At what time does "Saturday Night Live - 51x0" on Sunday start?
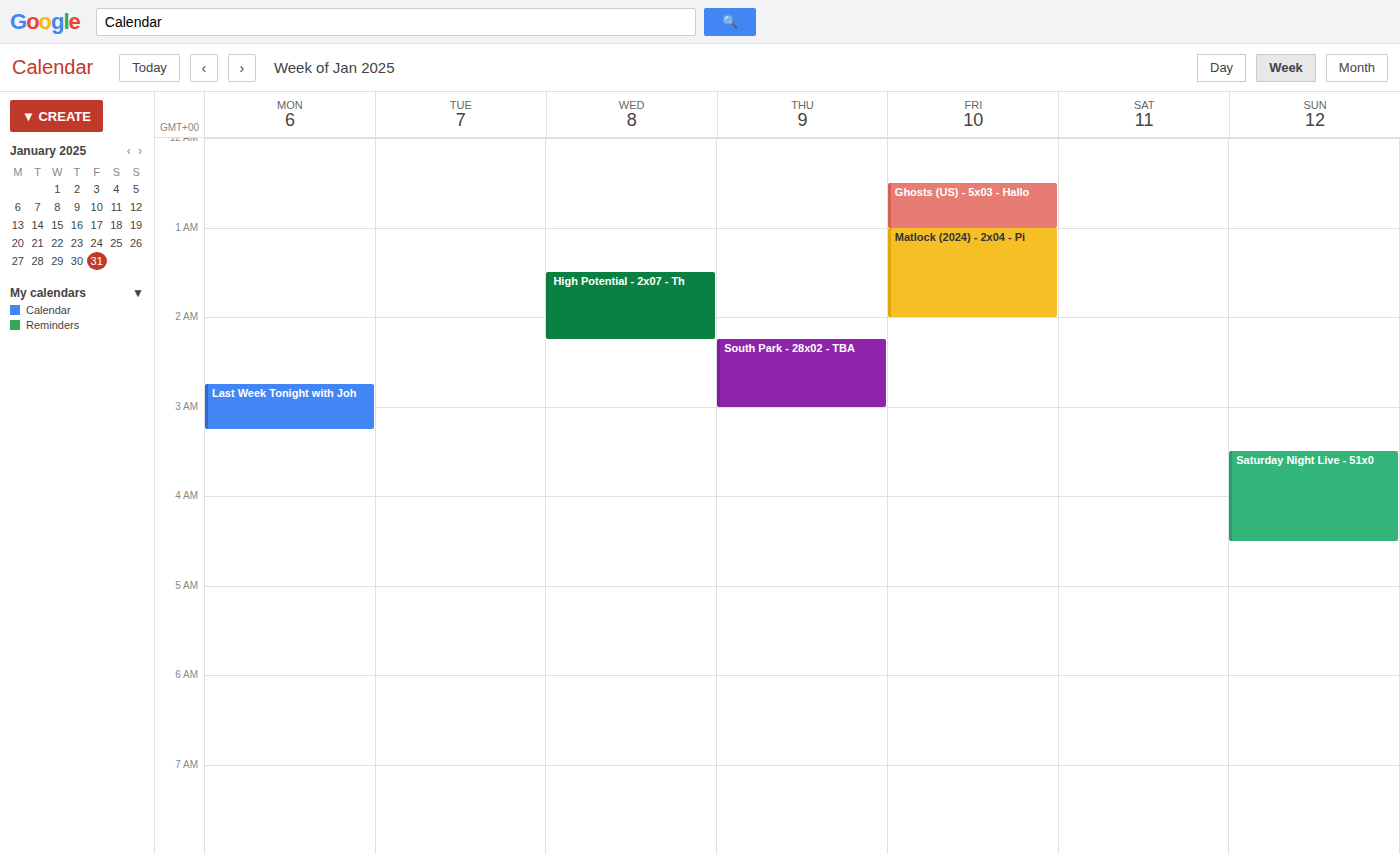
3:30 AM